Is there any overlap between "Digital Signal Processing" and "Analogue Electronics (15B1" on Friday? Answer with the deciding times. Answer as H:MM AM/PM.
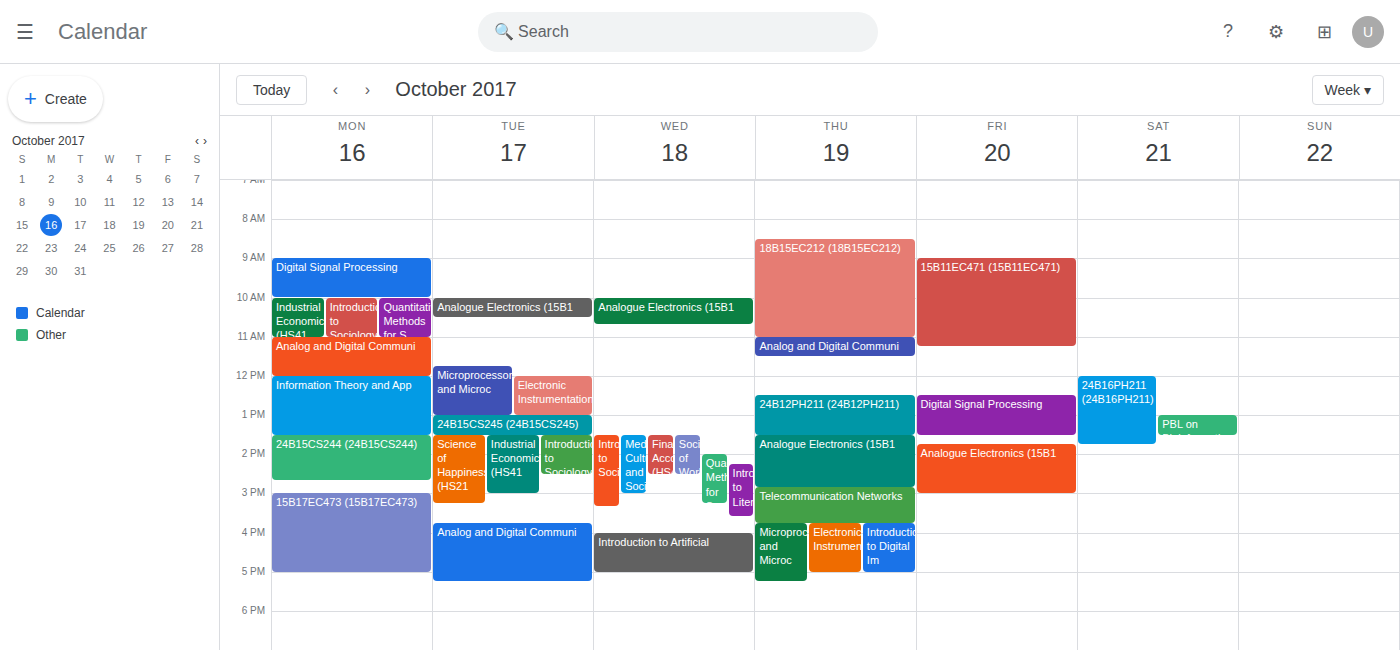
"Digital Signal Processing" ends at 1:30 PM and "Analogue Electronics (15B1" starts at 1:45 PM -- no overlap.